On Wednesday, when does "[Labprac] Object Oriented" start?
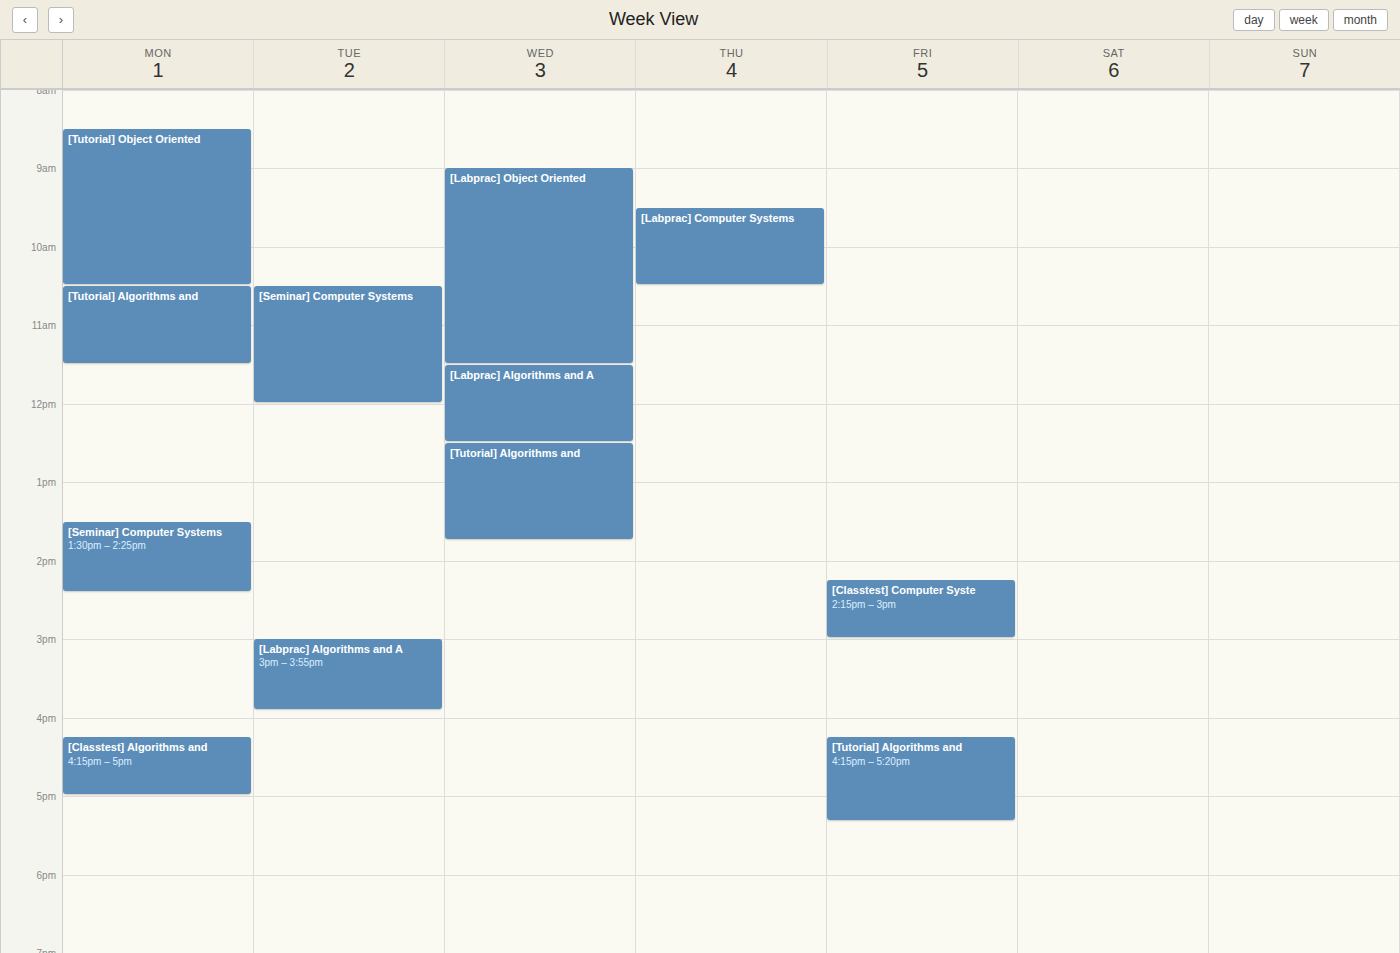
9:00 AM